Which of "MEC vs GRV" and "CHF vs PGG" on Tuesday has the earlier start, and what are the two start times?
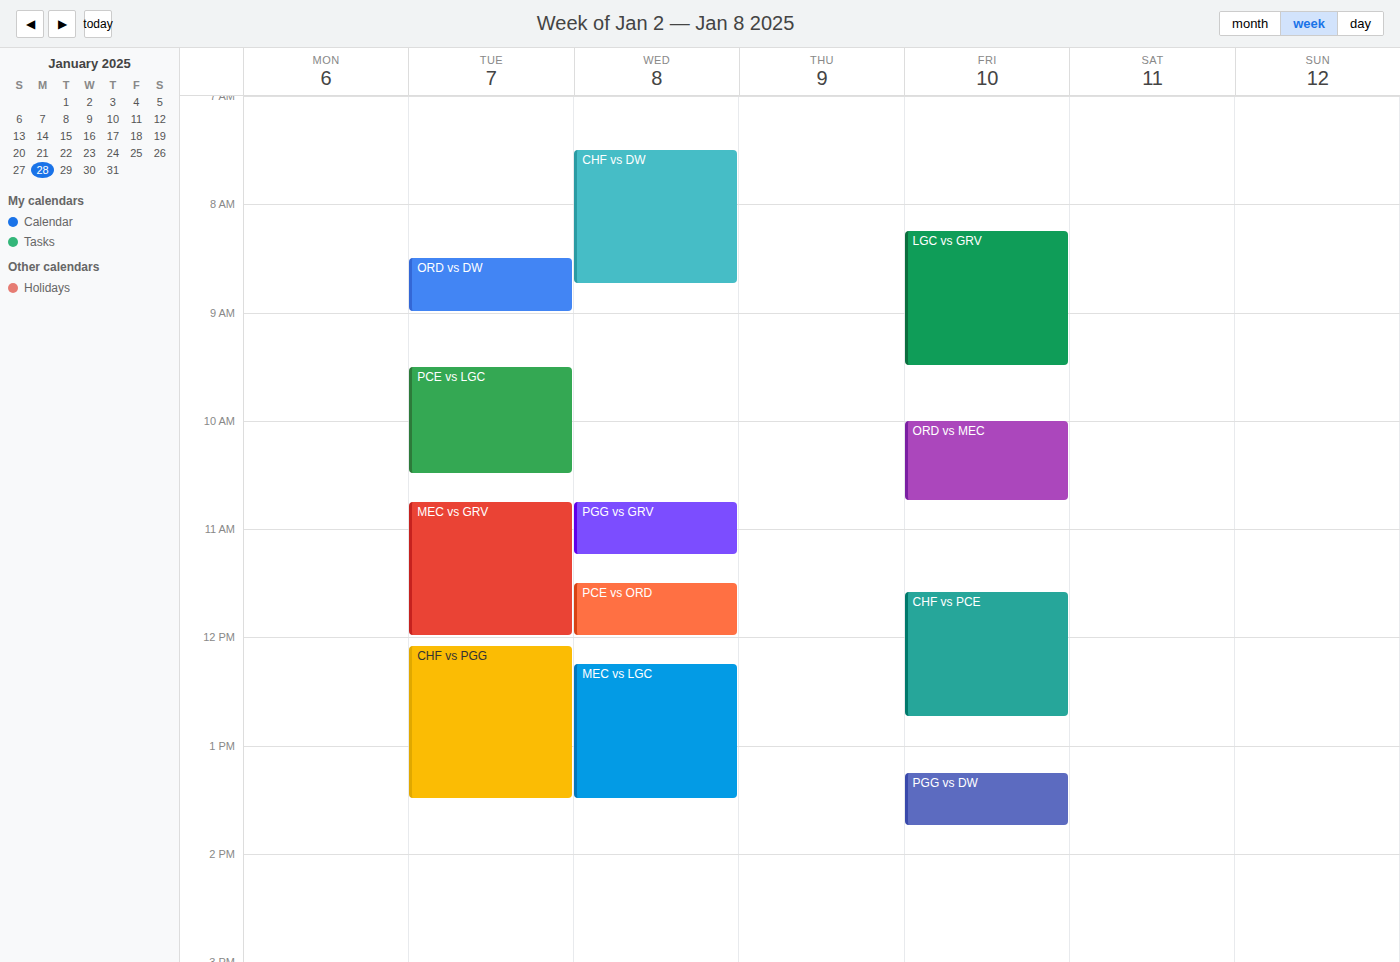
"MEC vs GRV" 10:45 AM; "CHF vs PGG" 12:05 PM.